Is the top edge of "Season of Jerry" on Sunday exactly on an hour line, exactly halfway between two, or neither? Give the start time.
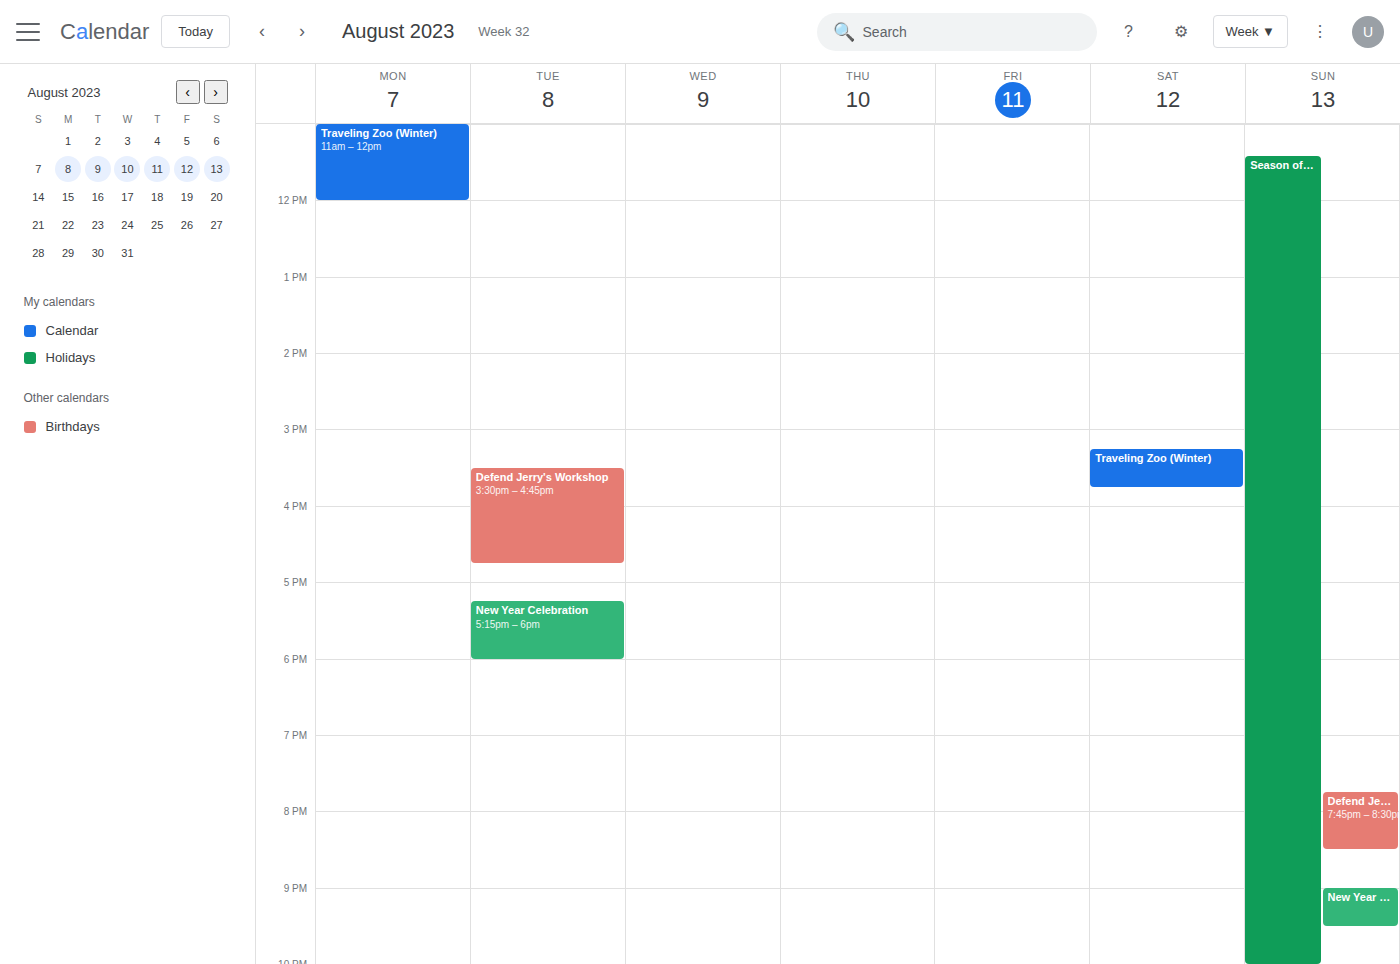
11:25 AM -- neither: 25 minutes below the 11 AM line and 35 minutes above the 12 PM line.